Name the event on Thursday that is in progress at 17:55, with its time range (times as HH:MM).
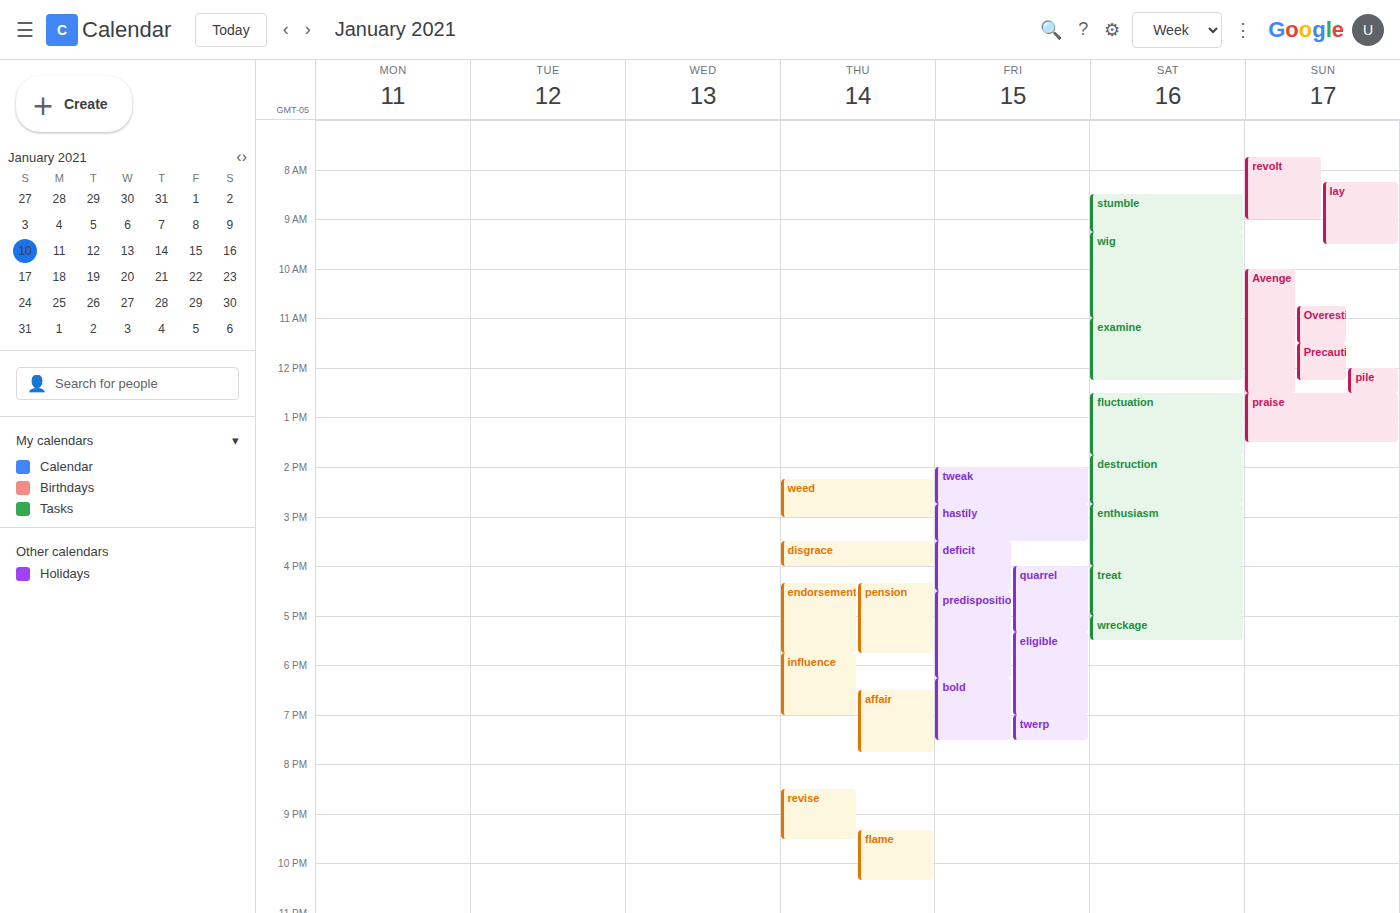
"influence", 17:45 to 19:00